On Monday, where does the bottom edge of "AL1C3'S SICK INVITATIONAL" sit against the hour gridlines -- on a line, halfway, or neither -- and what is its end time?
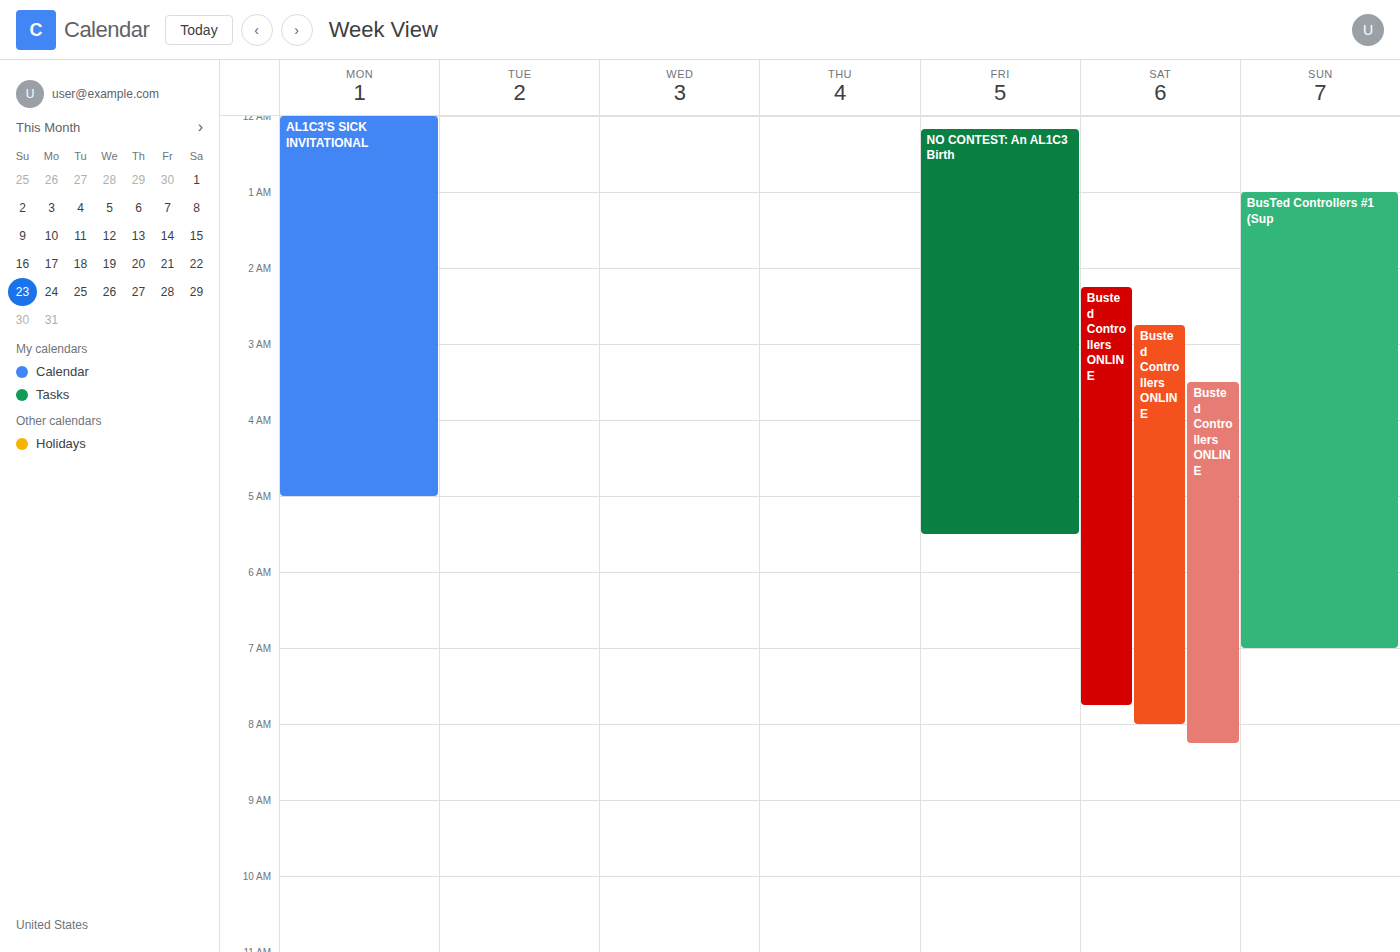
5:00 AM -- exactly on the 5 AM line.